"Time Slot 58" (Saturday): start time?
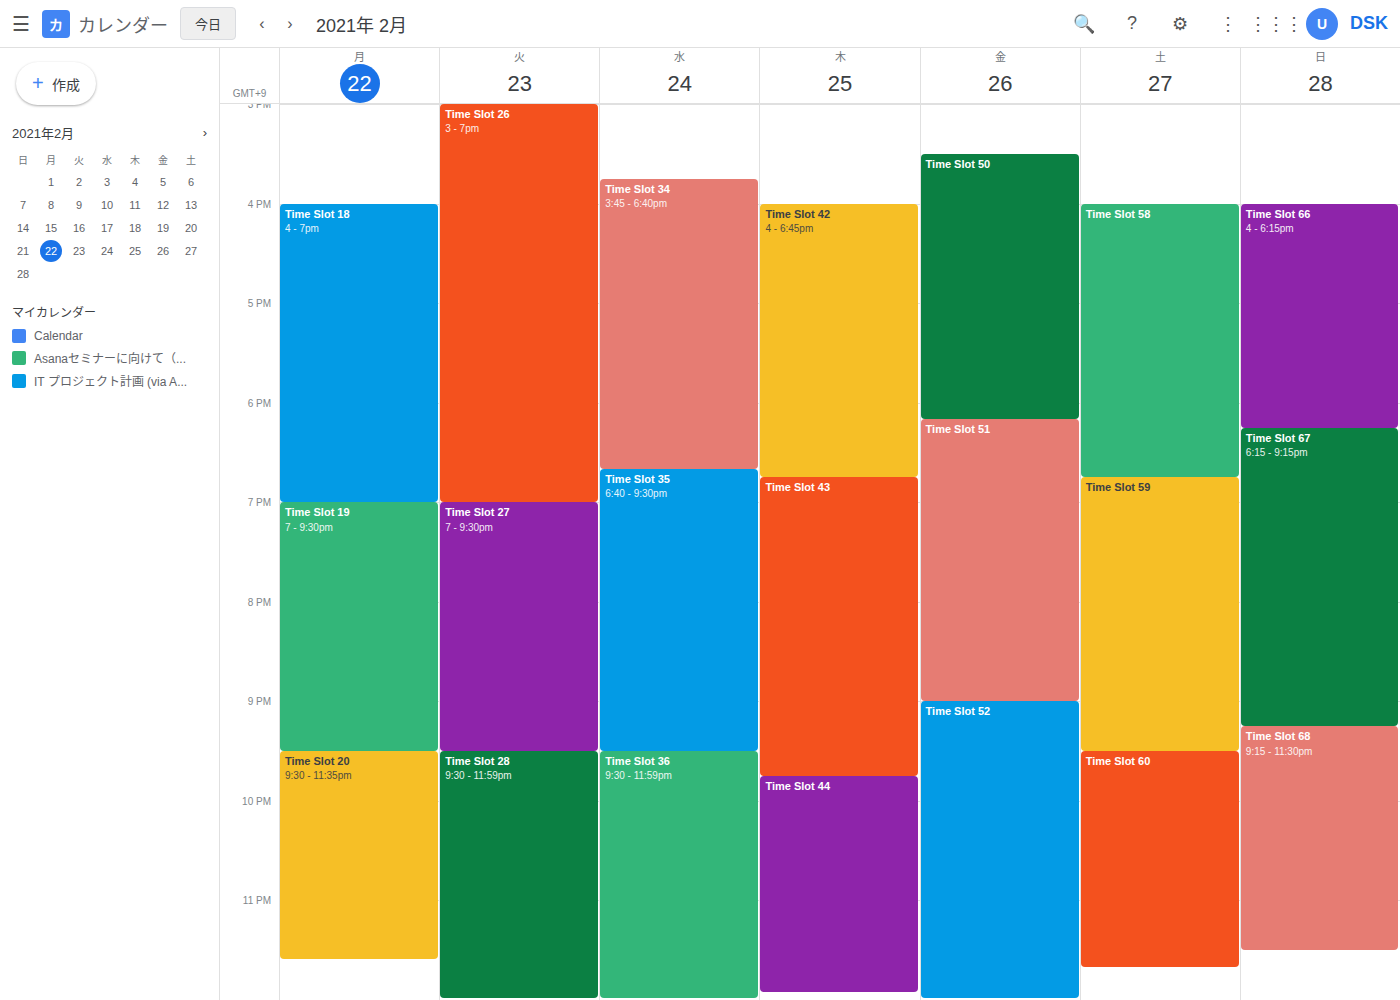
4:00 PM